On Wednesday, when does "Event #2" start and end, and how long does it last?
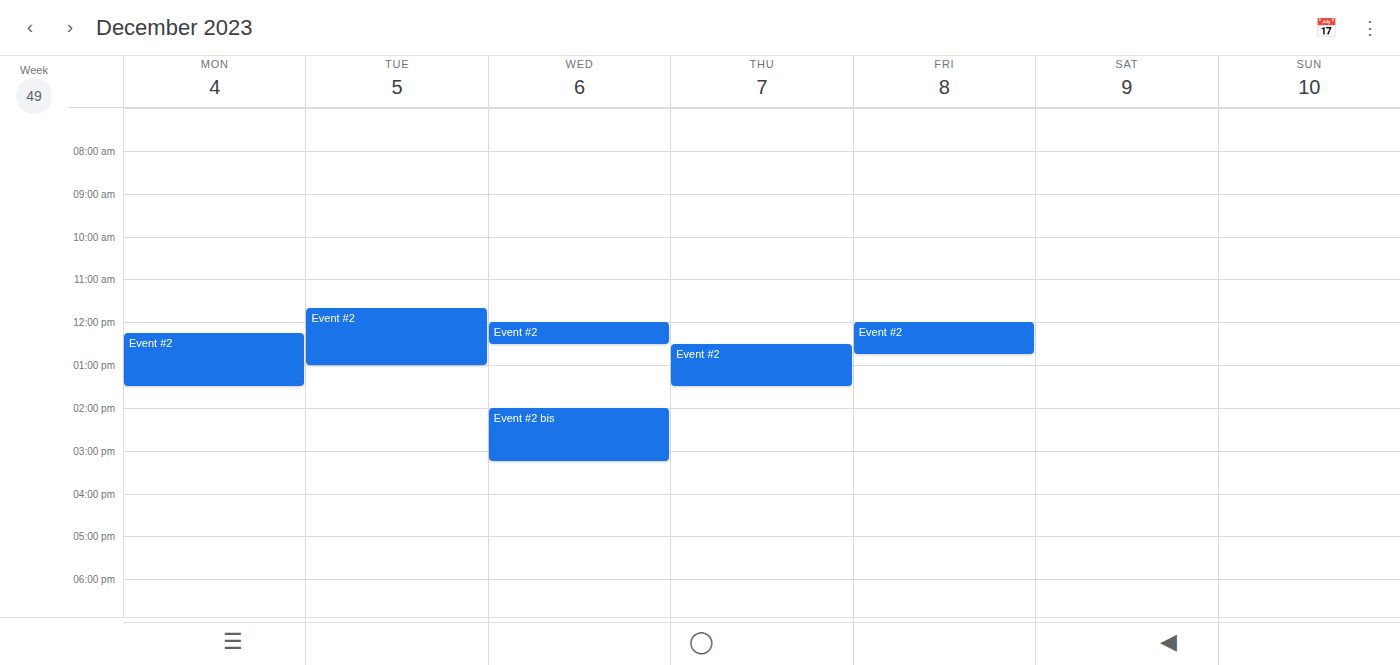
12:00 PM to 12:30 PM, 30 minutes